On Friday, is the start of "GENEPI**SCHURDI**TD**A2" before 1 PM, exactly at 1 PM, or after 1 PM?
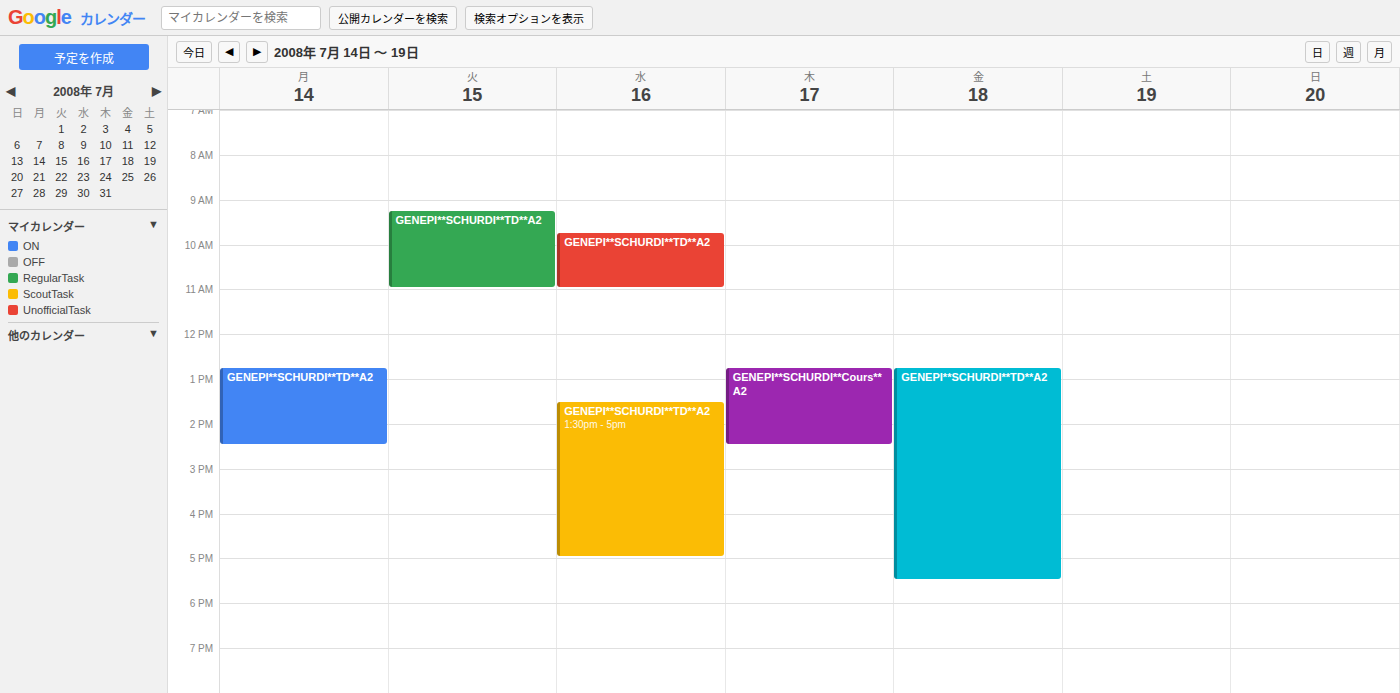
12:45 PM -- before 1 PM, 15 minutes above the 1 PM line.